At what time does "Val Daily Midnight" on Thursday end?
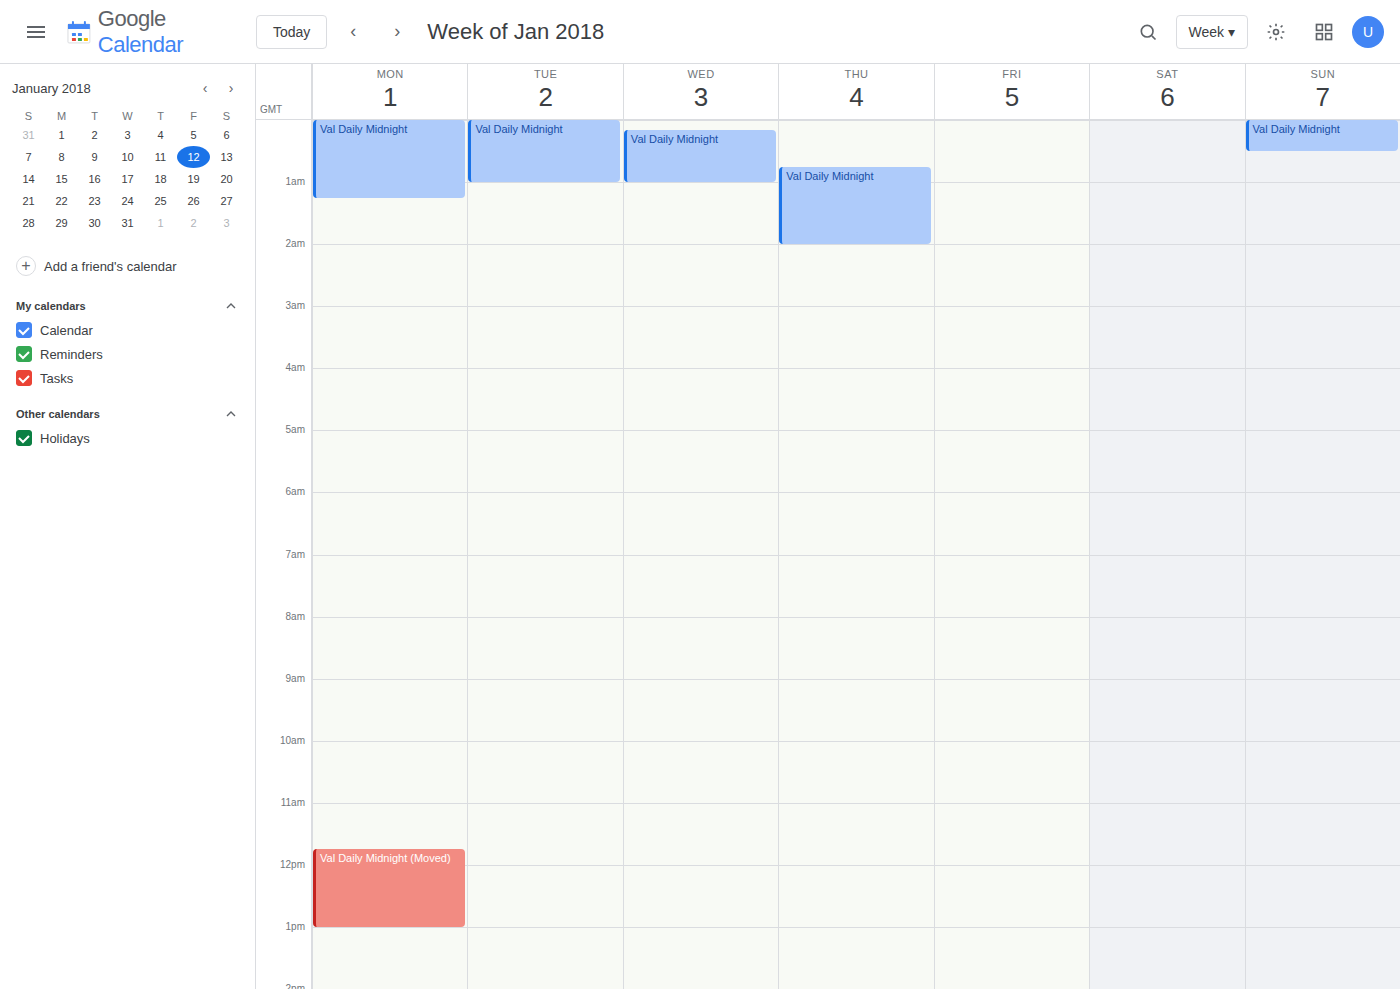
2:00 AM